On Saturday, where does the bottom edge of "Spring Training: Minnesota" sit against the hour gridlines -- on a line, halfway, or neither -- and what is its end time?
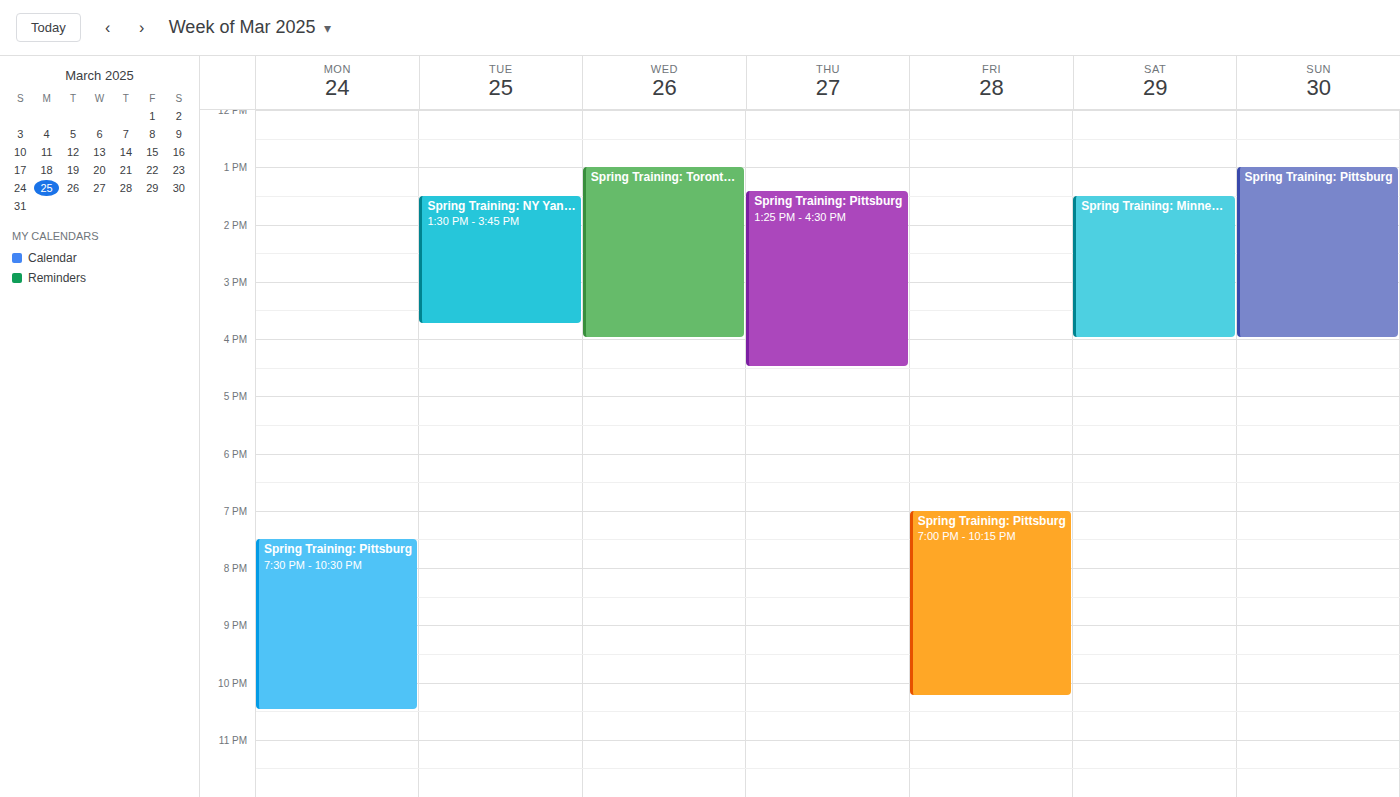
4:00 PM -- exactly on the 4 PM line.